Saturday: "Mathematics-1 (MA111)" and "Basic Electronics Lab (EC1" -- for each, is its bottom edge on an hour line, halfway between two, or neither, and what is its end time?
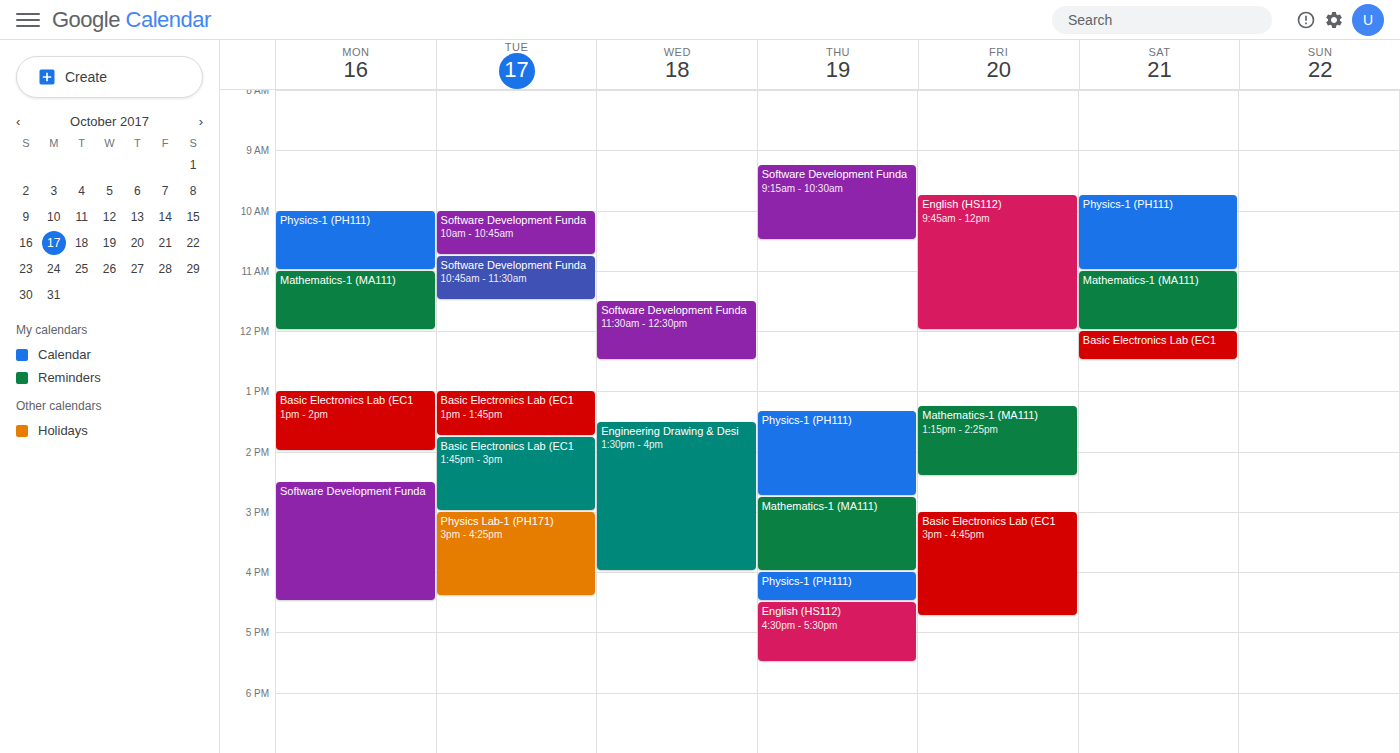
"Mathematics-1 (MA111)": 12:00 PM, exactly on the 12 PM line. "Basic Electronics Lab (EC1": 12:30 PM, halfway between the 12 PM and 1 PM lines.